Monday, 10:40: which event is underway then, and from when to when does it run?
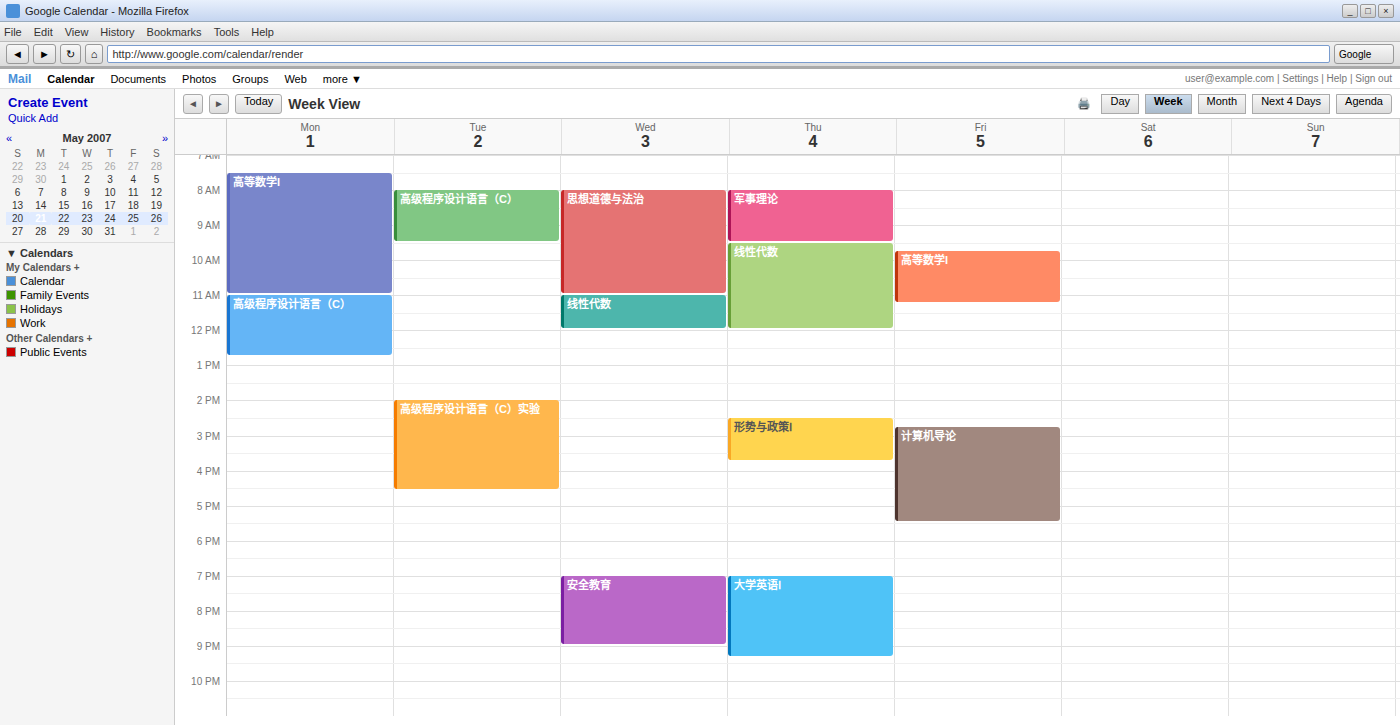
"高等数学I", 07:30 to 11:00